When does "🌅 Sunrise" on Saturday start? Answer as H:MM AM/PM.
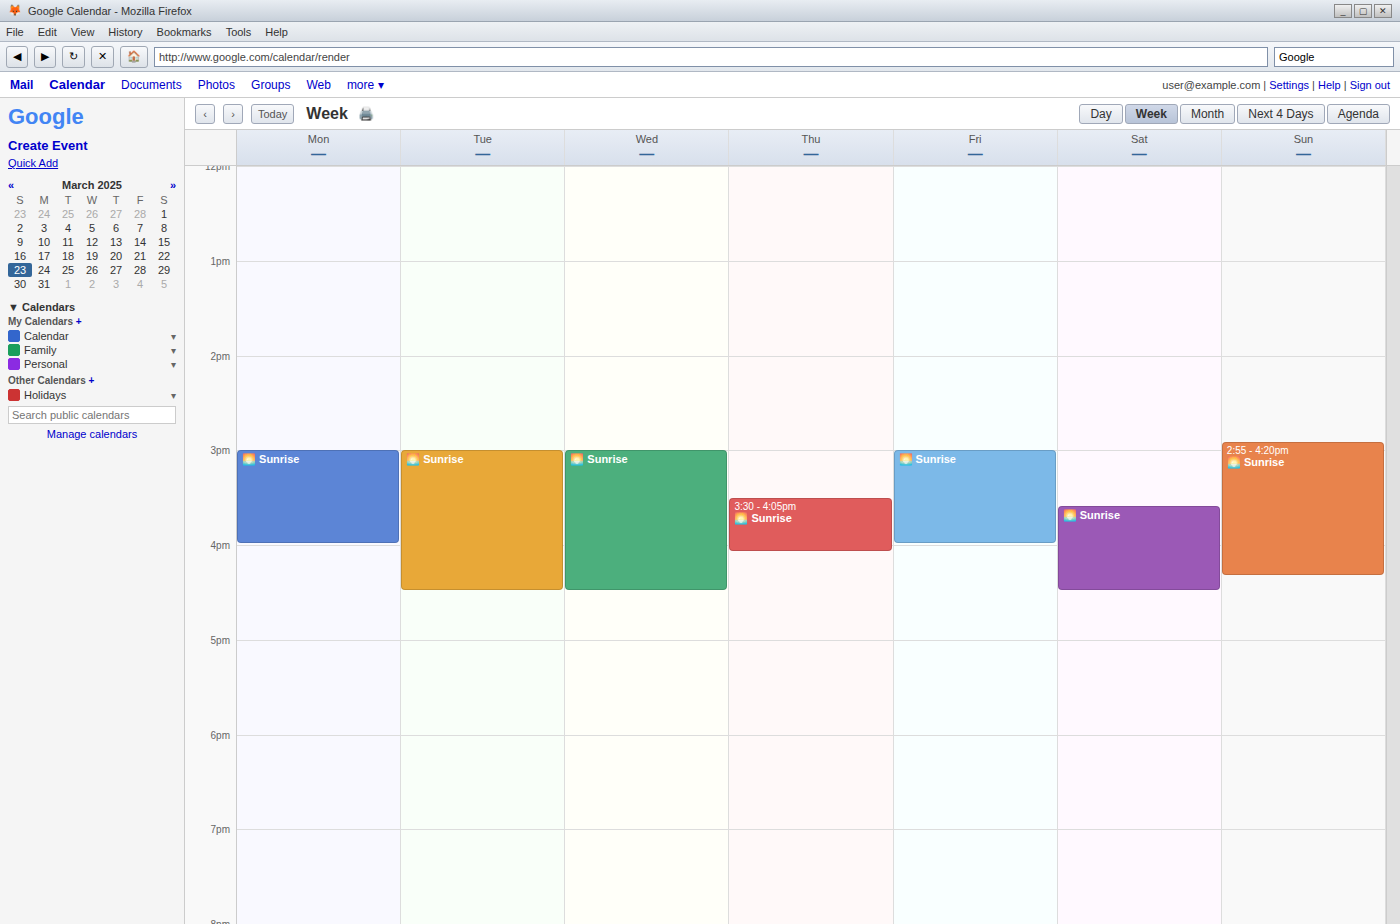
3:35 PM